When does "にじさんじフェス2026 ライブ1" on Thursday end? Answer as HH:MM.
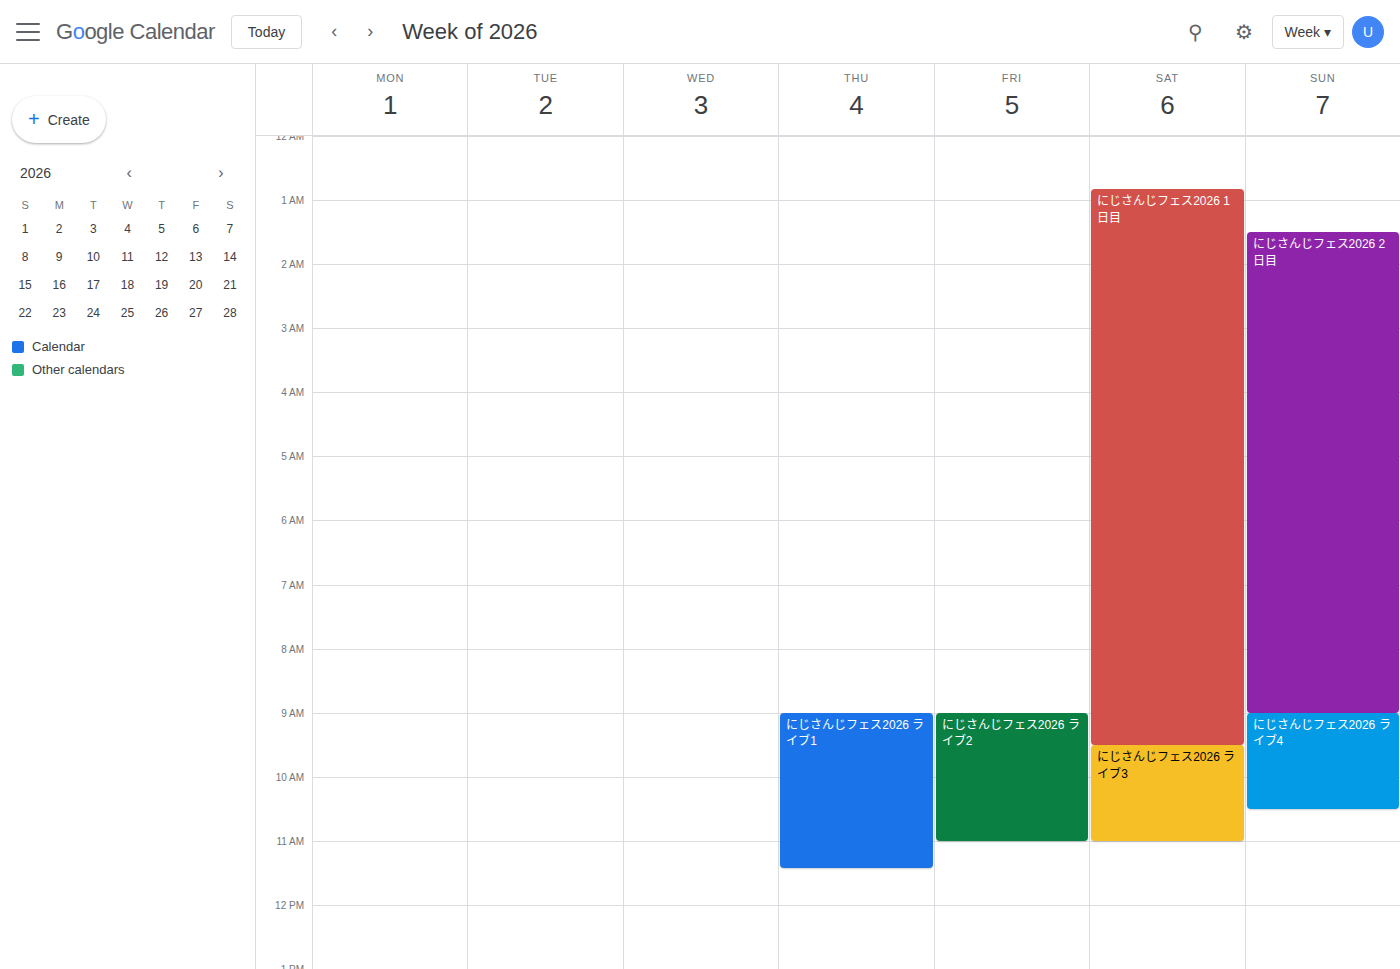
11:25